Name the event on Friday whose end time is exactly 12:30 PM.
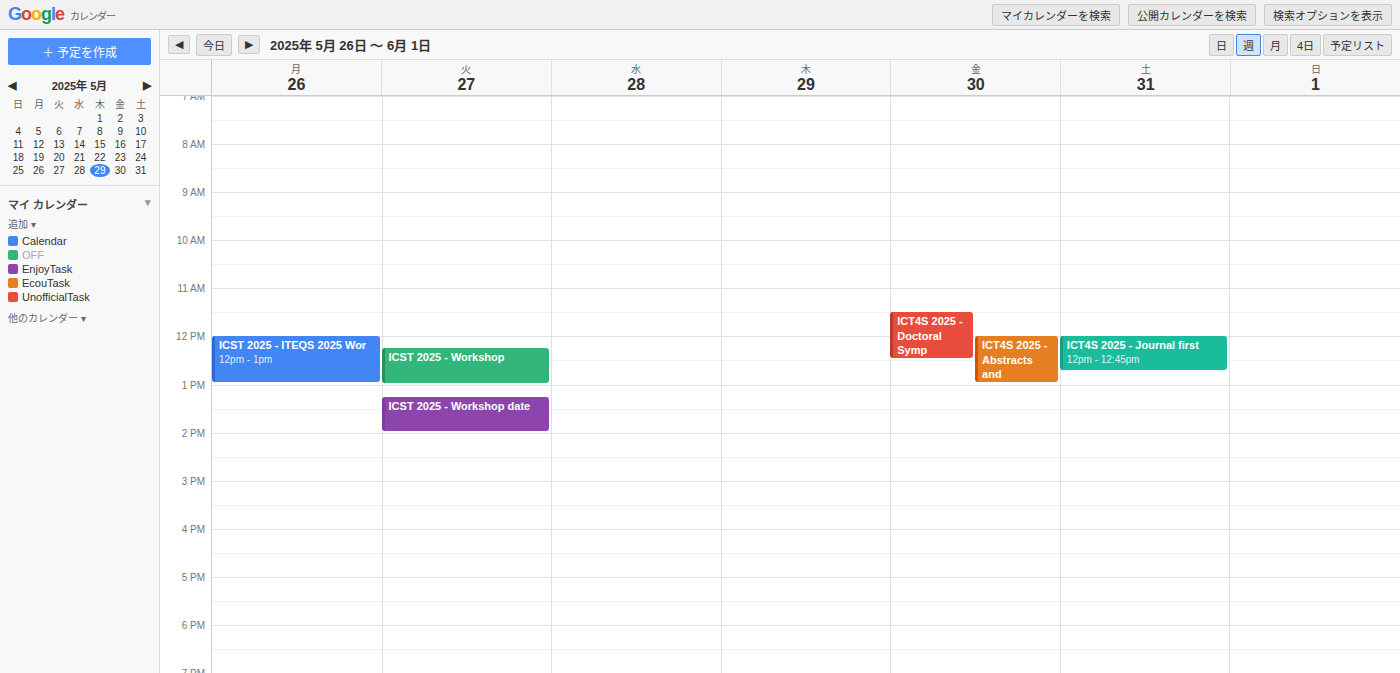
"ICT4S 2025 - Doctoral Symp"